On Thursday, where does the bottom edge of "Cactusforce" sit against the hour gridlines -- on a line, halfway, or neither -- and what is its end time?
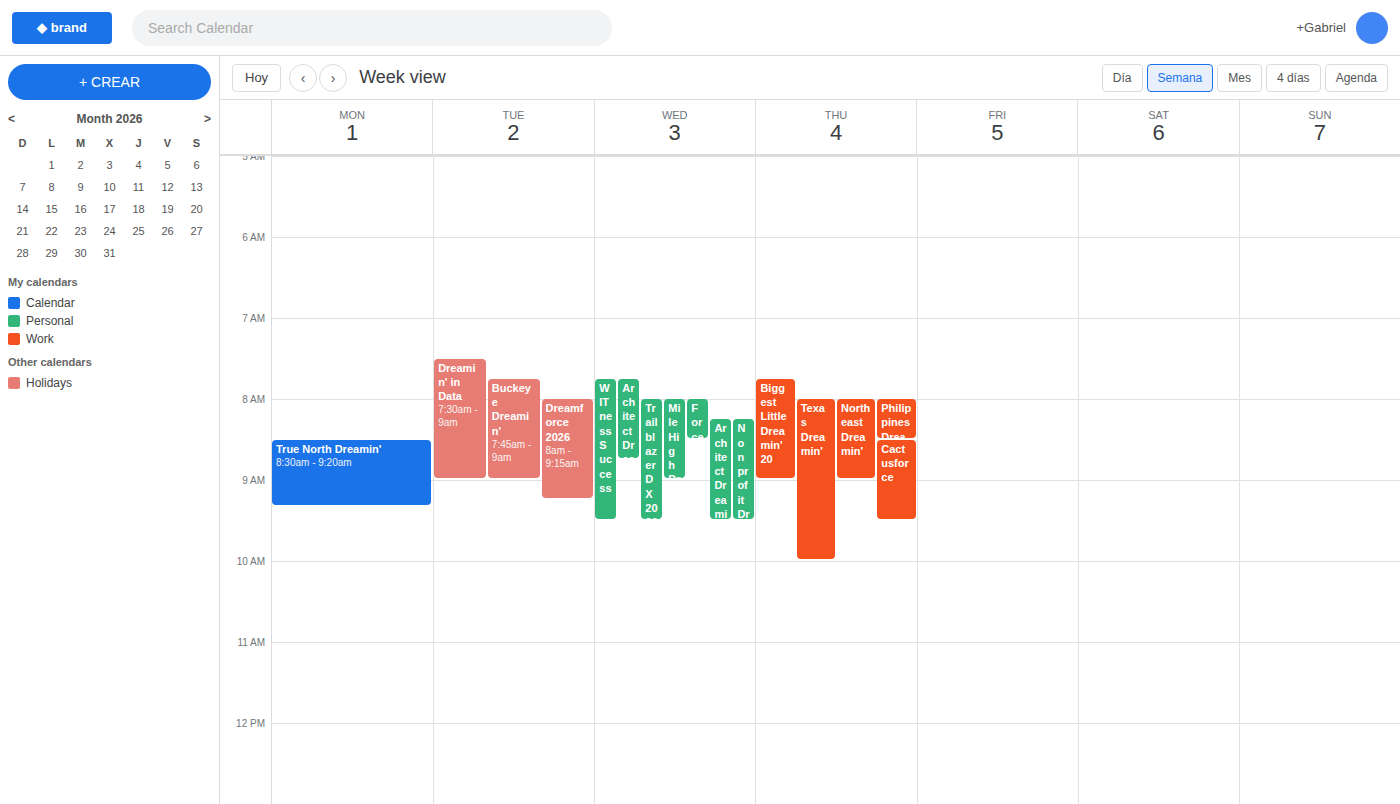
9:30 AM -- halfway between the 9 AM and 10 AM lines.